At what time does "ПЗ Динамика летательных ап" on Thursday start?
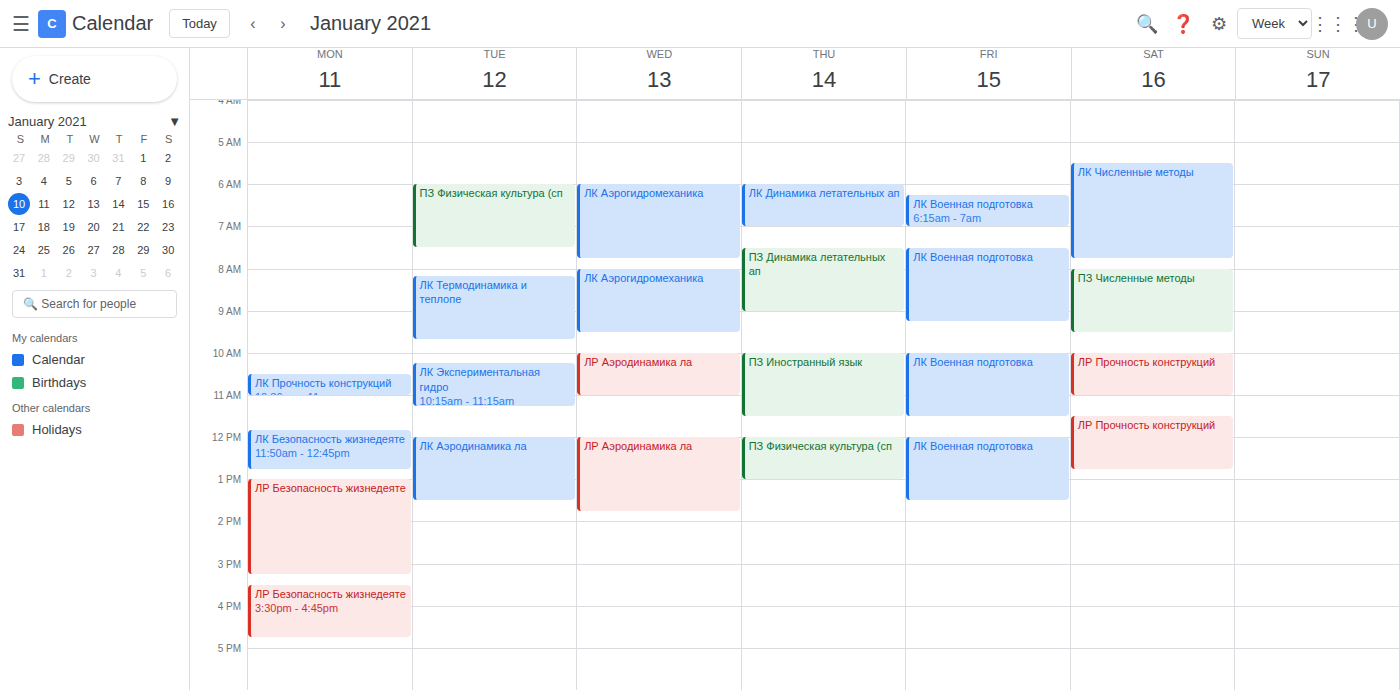
07:30